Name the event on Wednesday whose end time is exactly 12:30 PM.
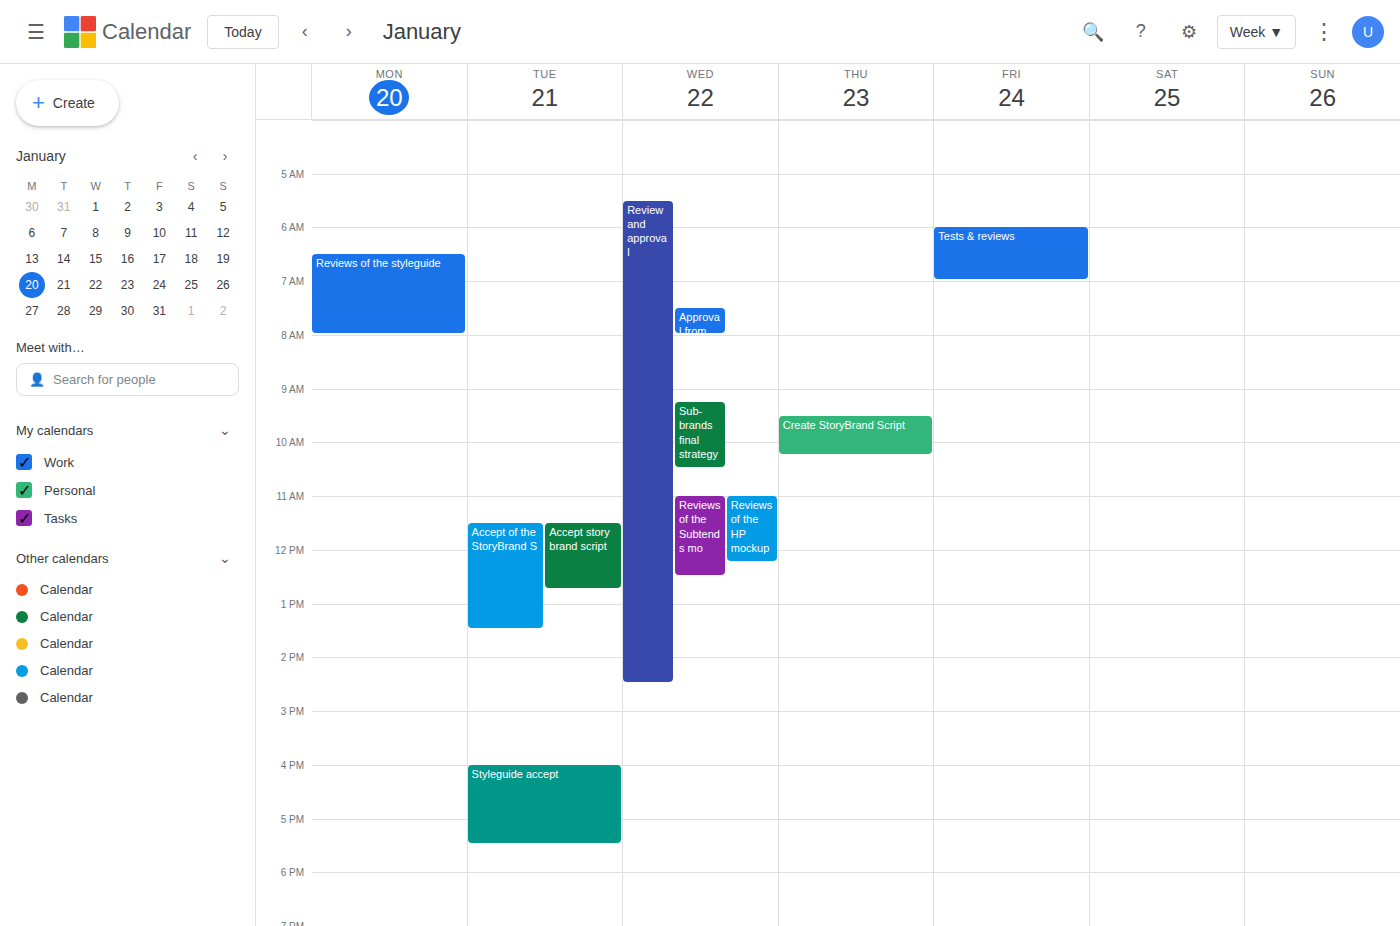
"Reviews of the Subtends mo"